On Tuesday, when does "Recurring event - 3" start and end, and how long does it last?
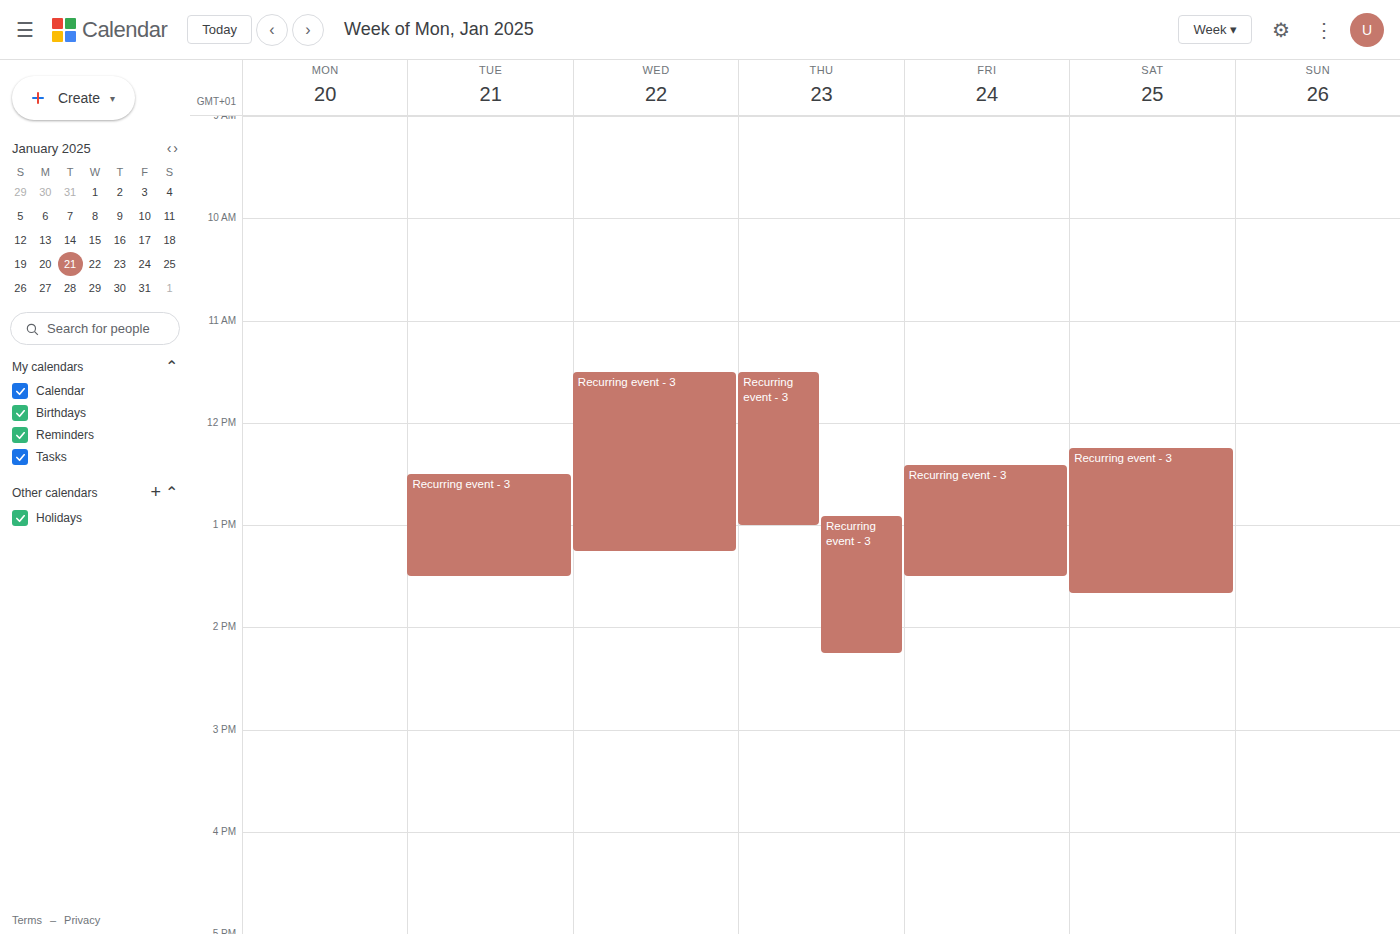
12:30 PM to 1:30 PM, 1 hour